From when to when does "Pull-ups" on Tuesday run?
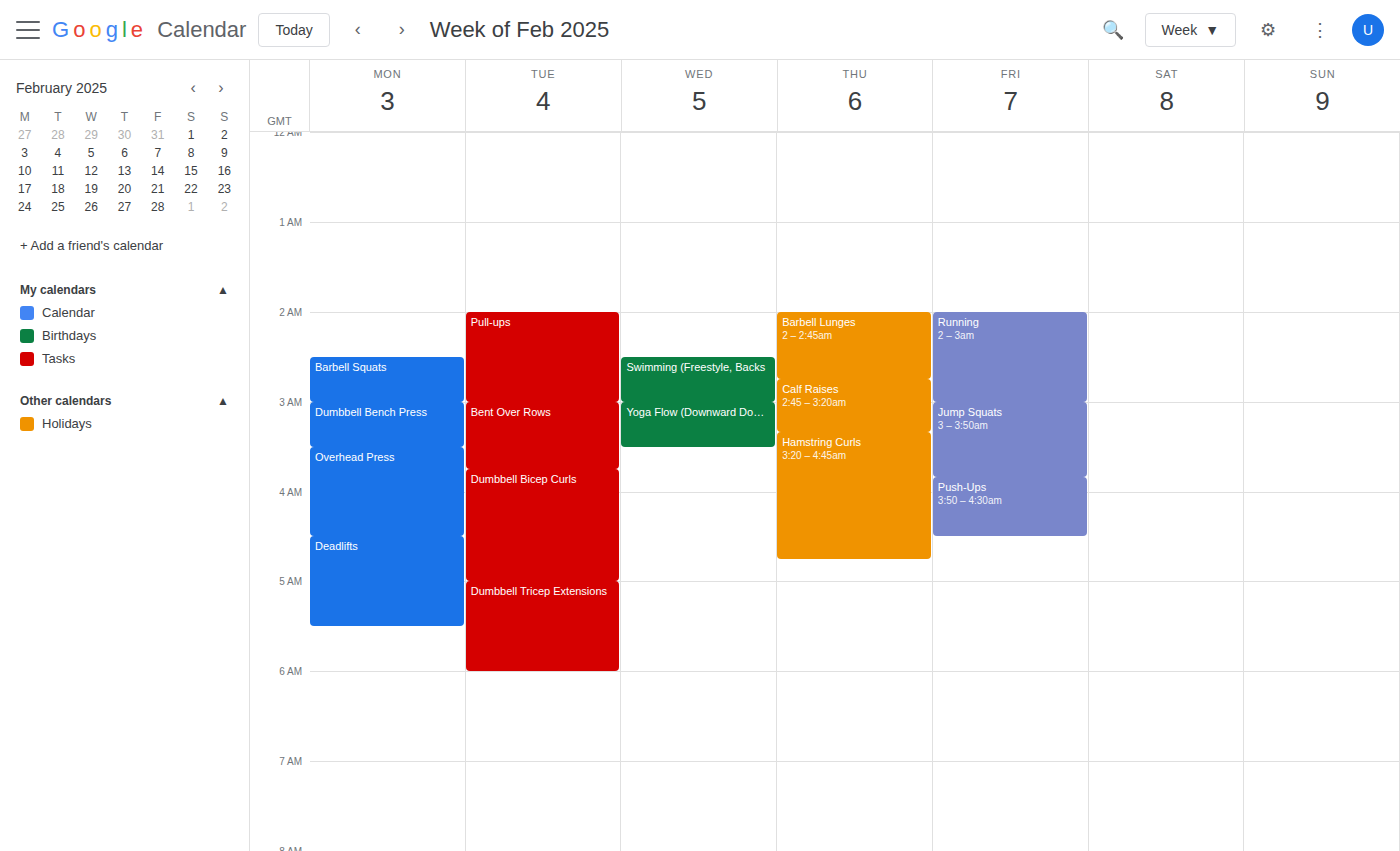
2:00 AM to 3:00 AM